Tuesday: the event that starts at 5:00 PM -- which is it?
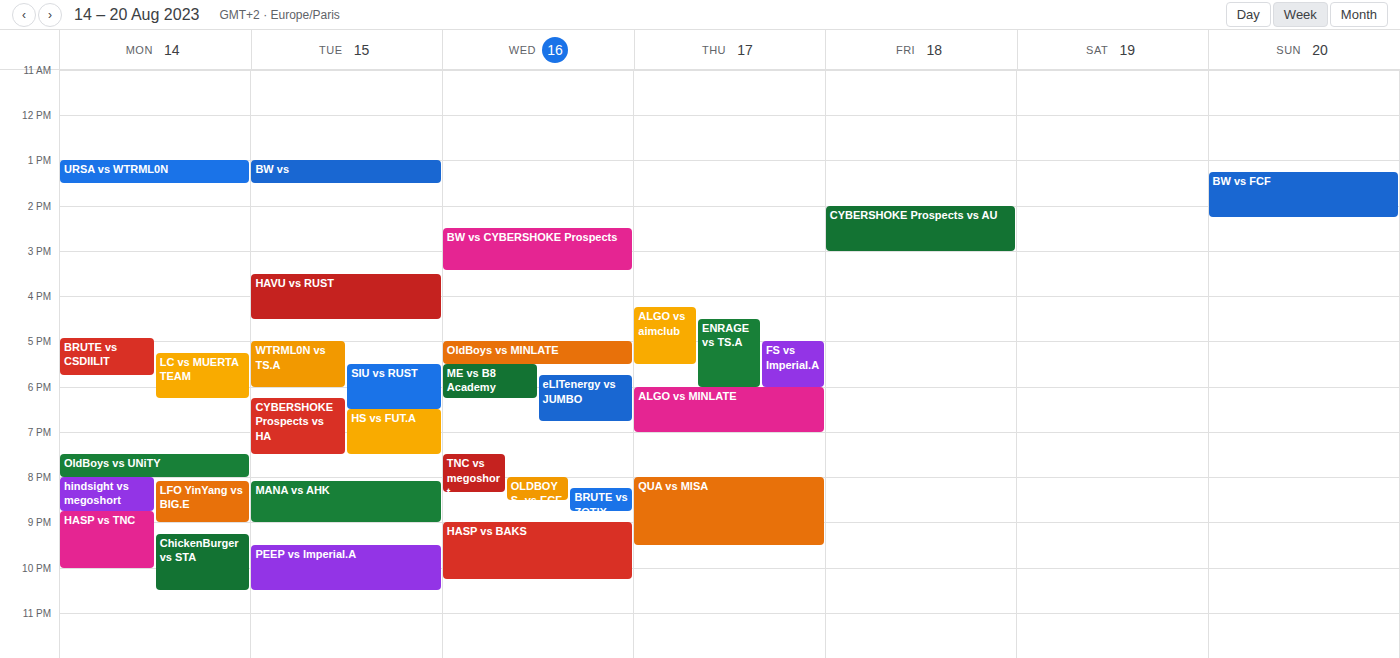
"WTRML0N vs TS.A"